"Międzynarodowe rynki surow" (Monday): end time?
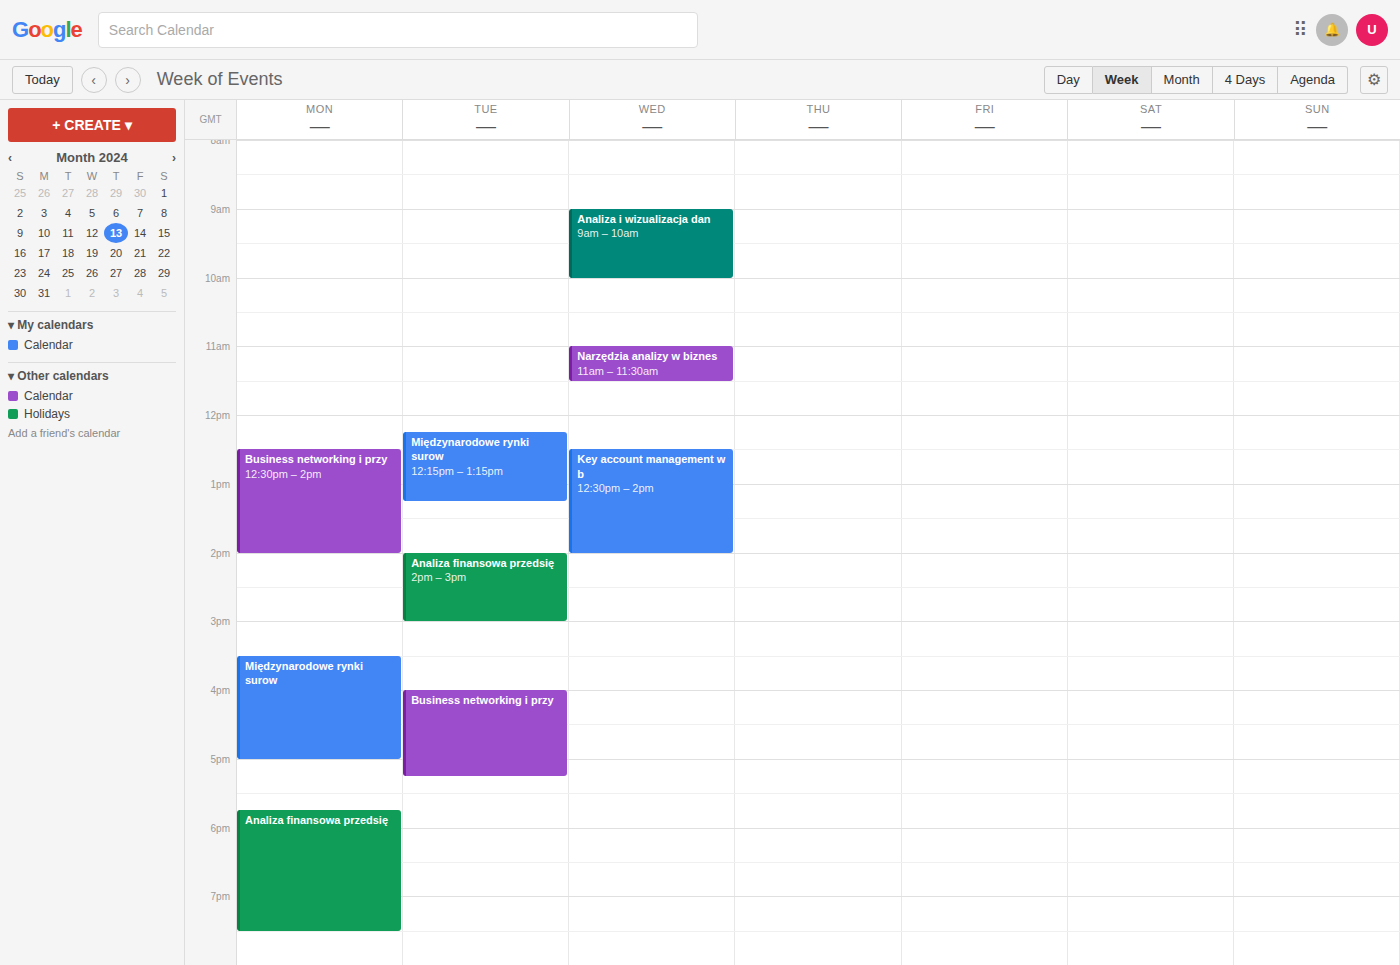
17:00